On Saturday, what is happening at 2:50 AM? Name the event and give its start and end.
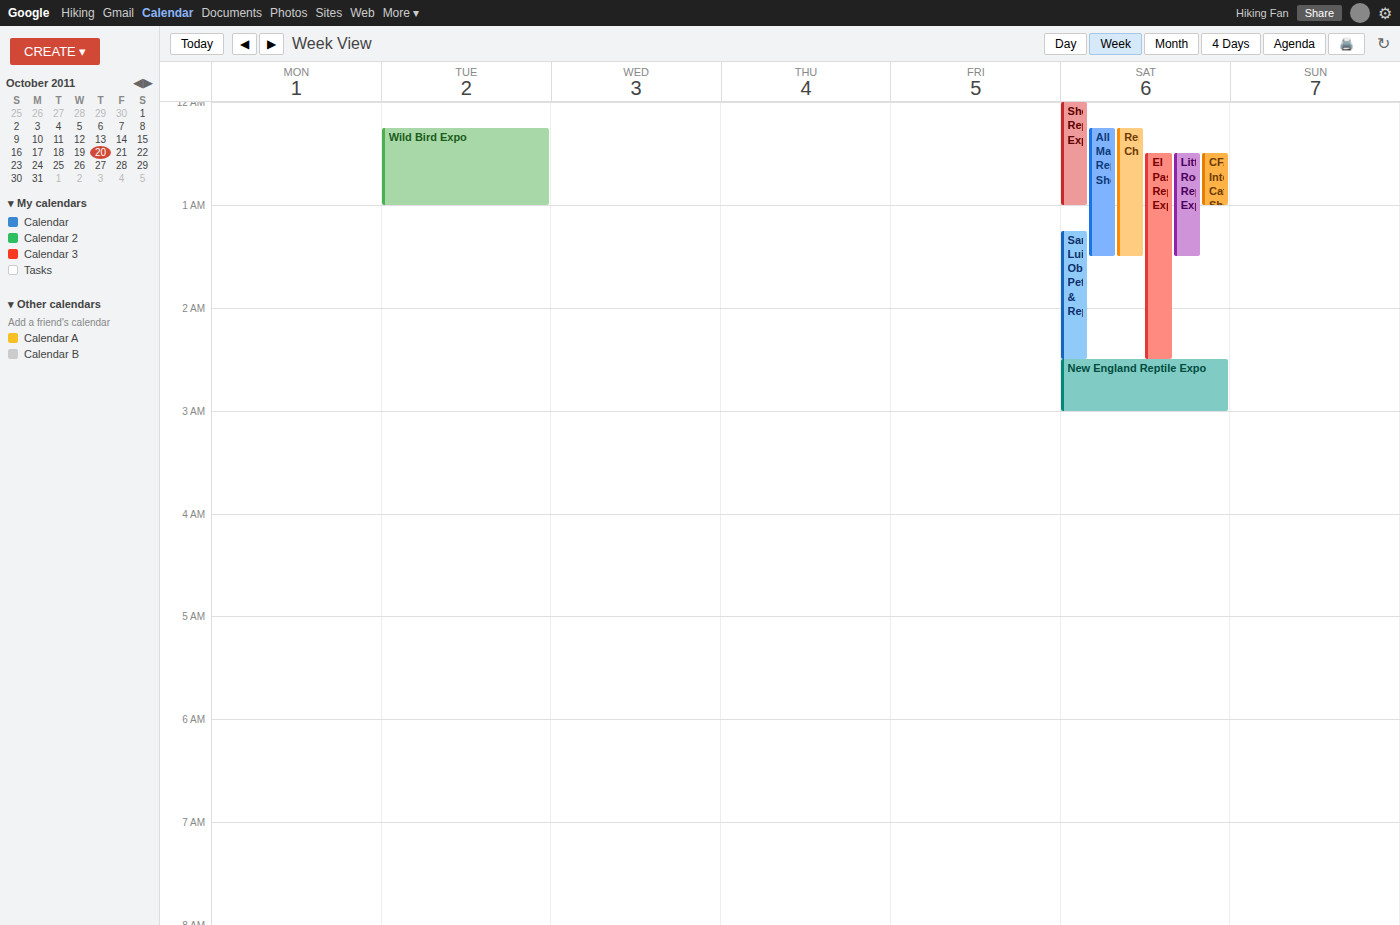
"New England Reptile Expo", 2:30 AM to 3:00 AM